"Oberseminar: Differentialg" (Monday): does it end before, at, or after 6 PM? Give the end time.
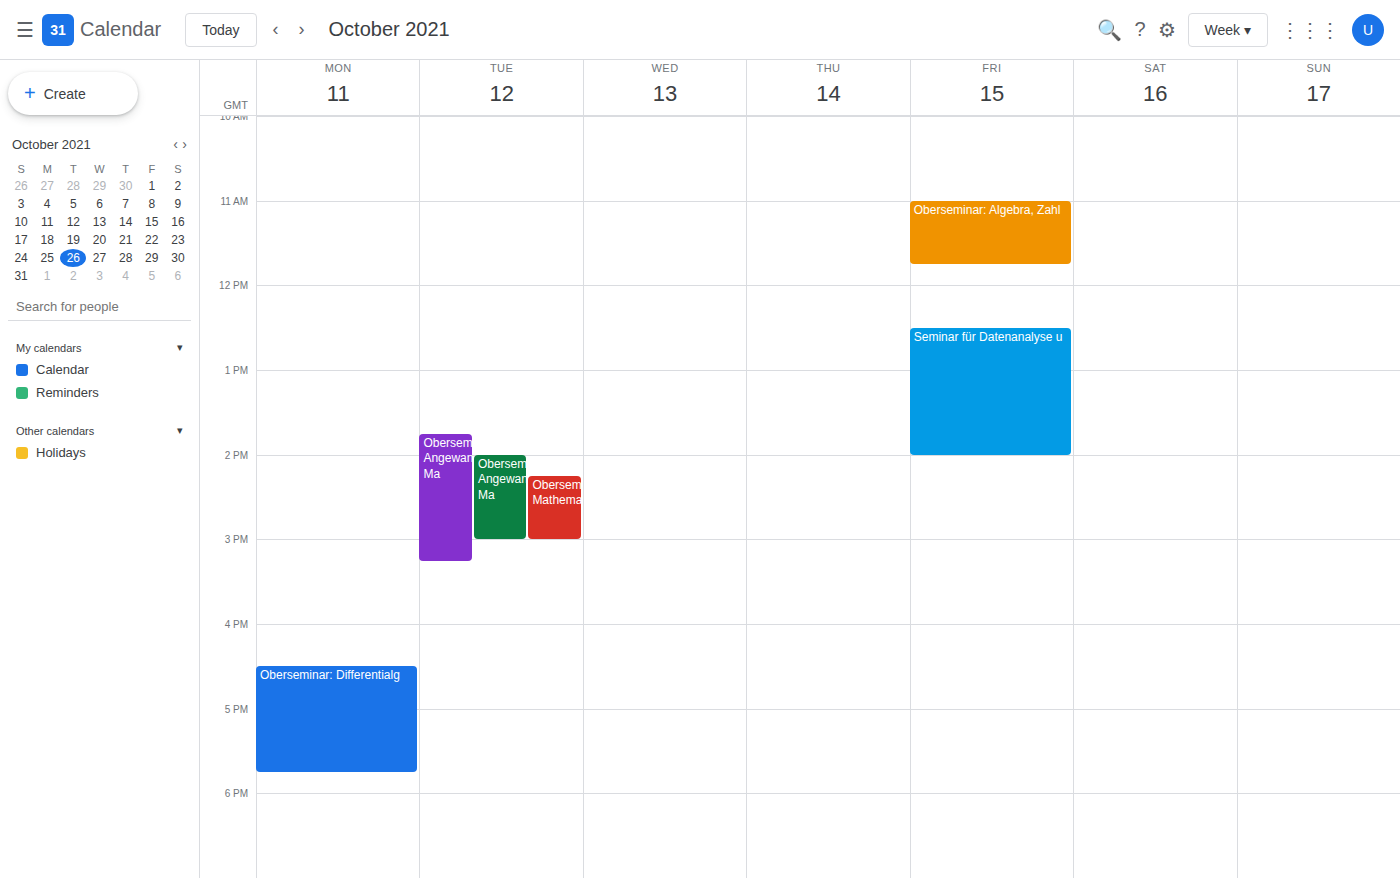
5:45 PM -- before 6 PM, 15 minutes above the 6 PM line.